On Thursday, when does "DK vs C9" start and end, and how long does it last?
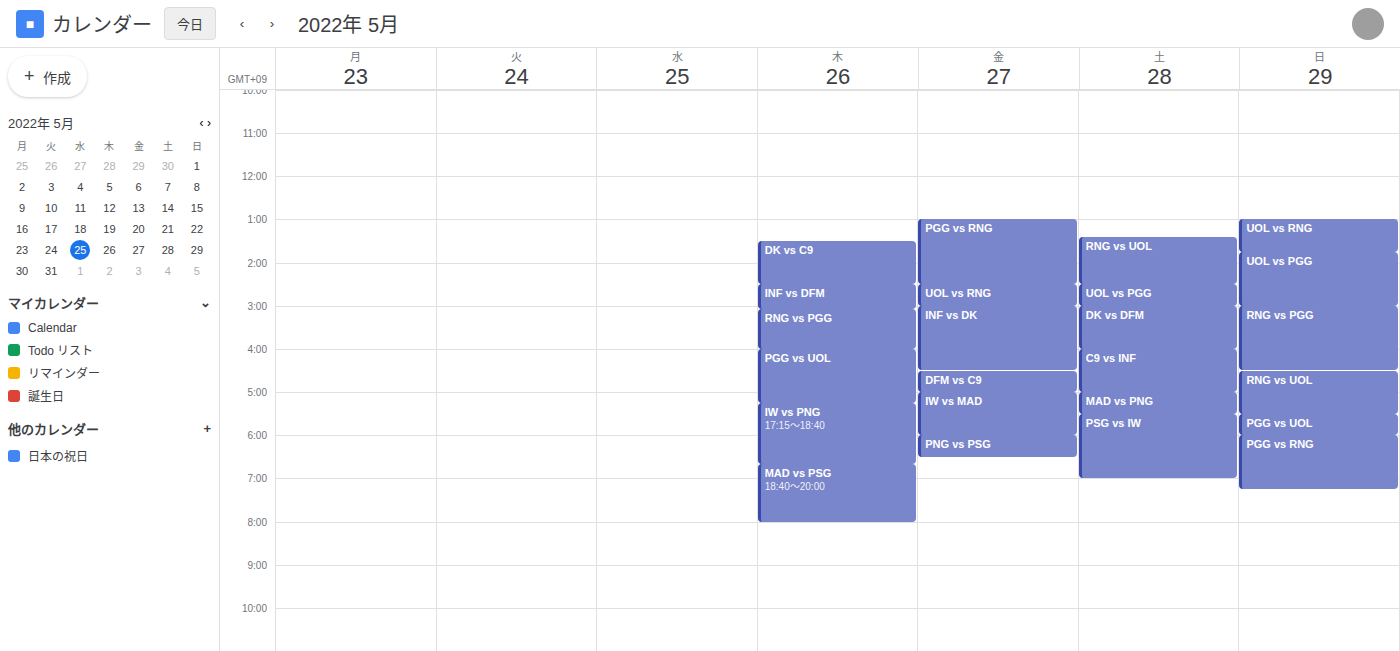
13:30 to 14:30, 1 hour